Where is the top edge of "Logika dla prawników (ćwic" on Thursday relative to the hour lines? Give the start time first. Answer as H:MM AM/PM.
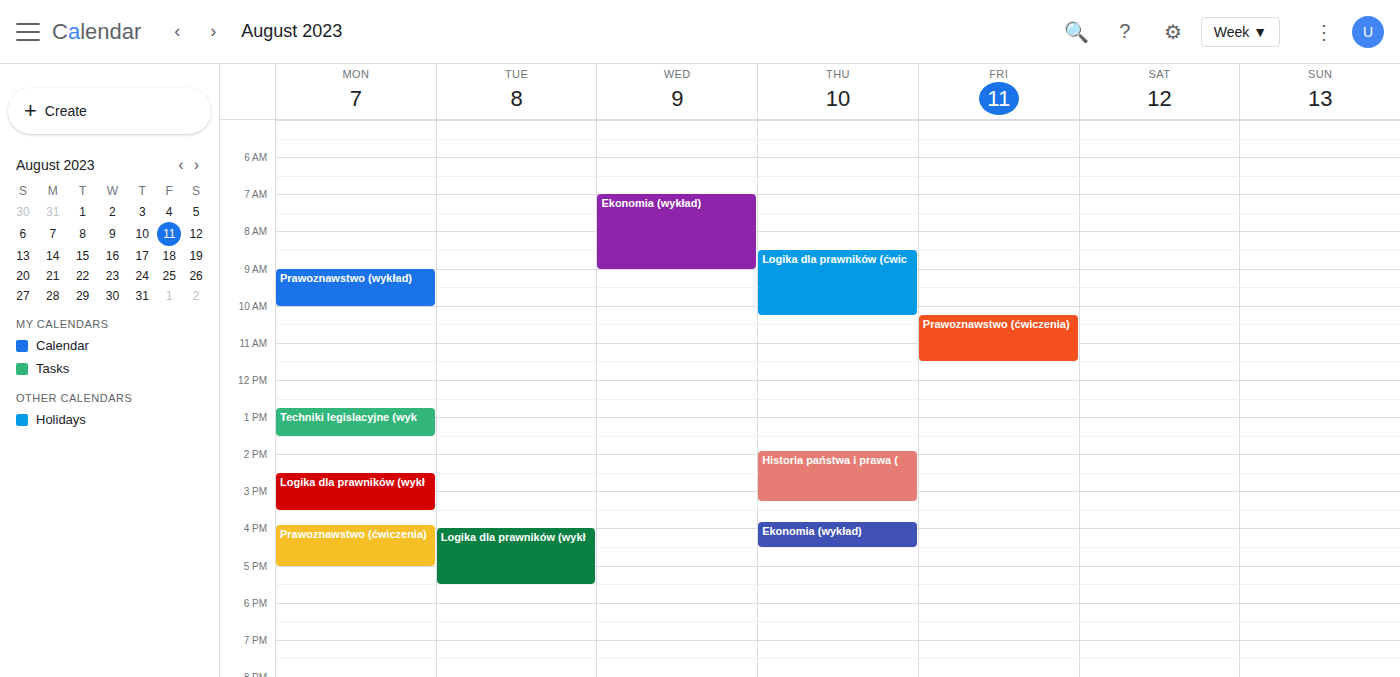
8:30 AM -- halfway between the 8 AM and 9 AM lines.